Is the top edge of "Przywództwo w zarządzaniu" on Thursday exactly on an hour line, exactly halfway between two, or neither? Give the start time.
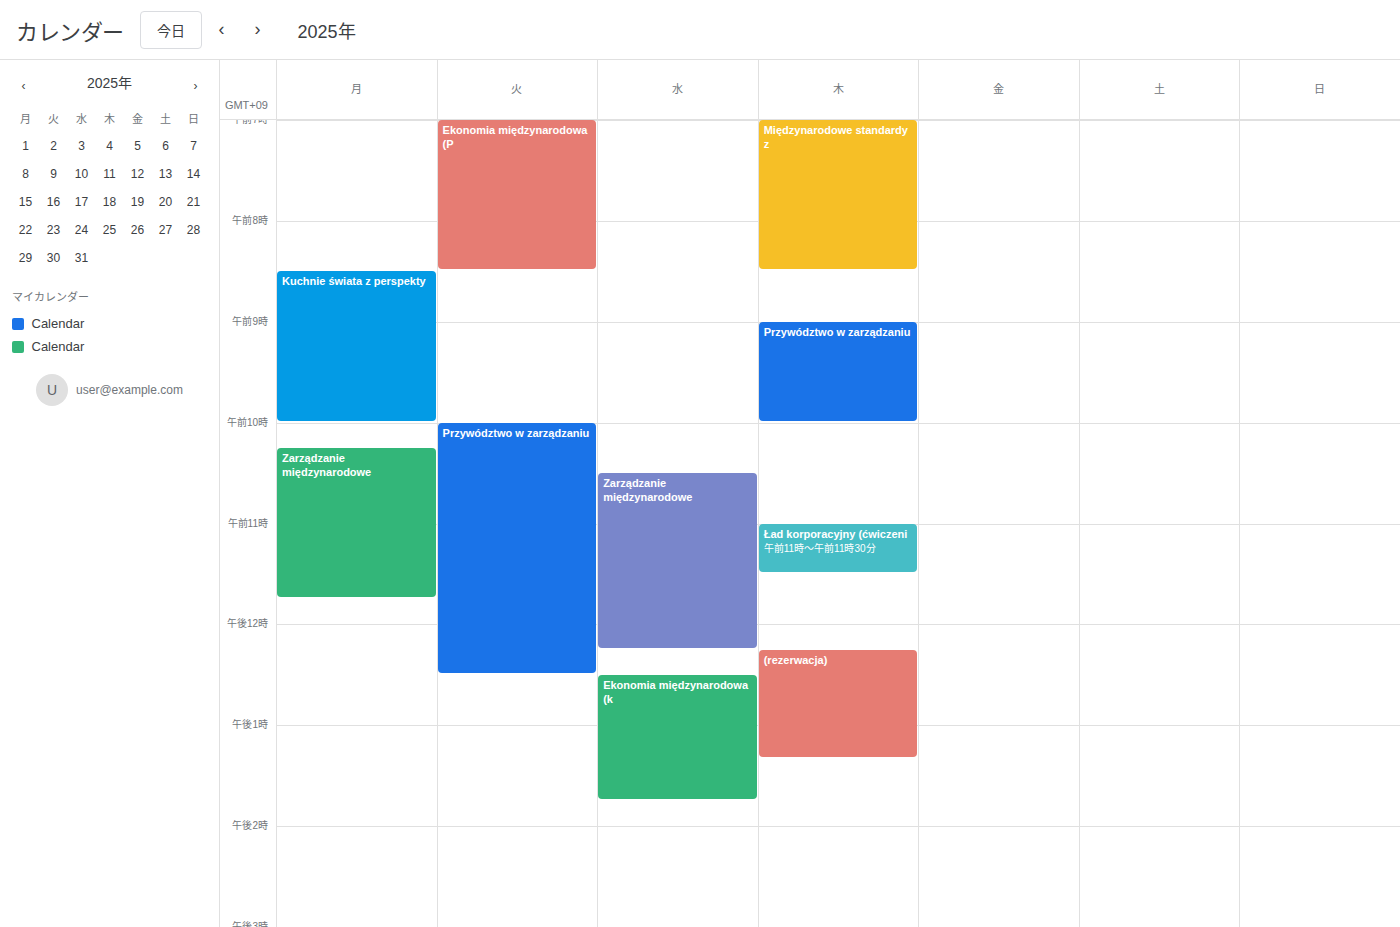
9:00 AM -- exactly on the 9 AM line.